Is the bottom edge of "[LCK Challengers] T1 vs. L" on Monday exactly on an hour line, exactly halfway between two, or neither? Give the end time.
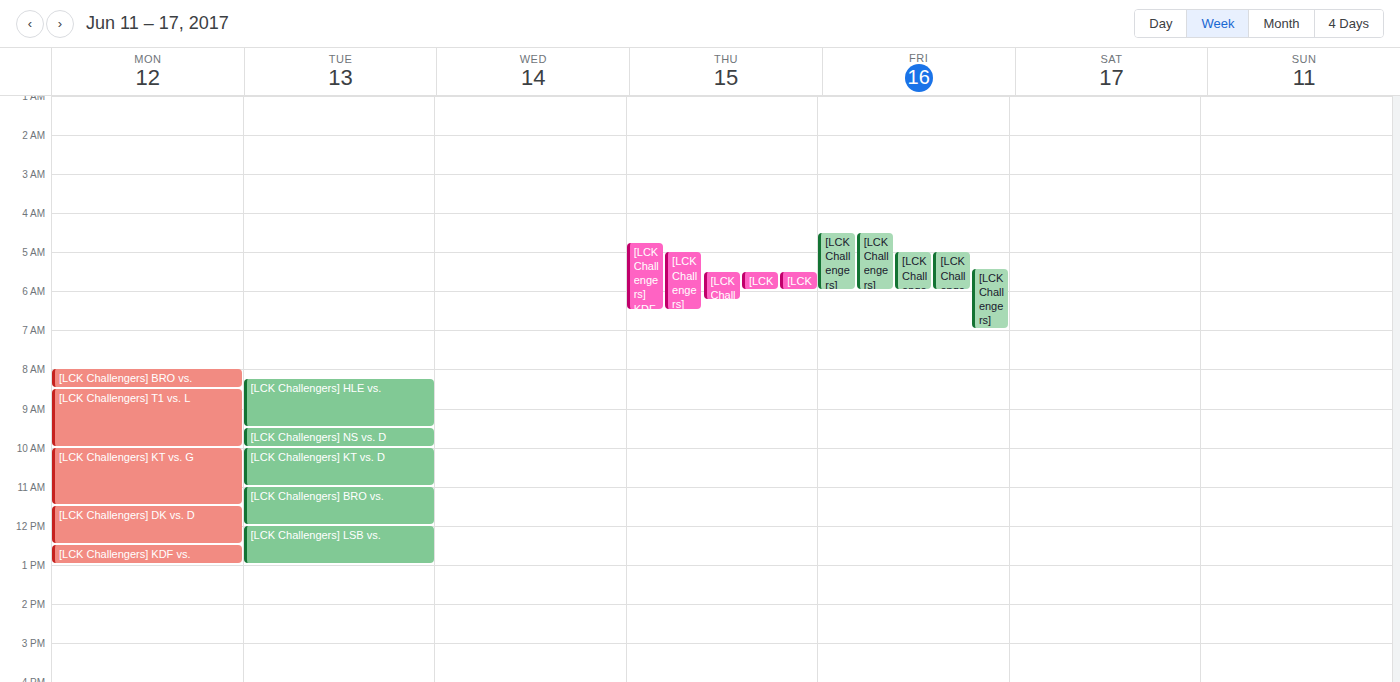
10:00 AM -- exactly on the 10 AM line.